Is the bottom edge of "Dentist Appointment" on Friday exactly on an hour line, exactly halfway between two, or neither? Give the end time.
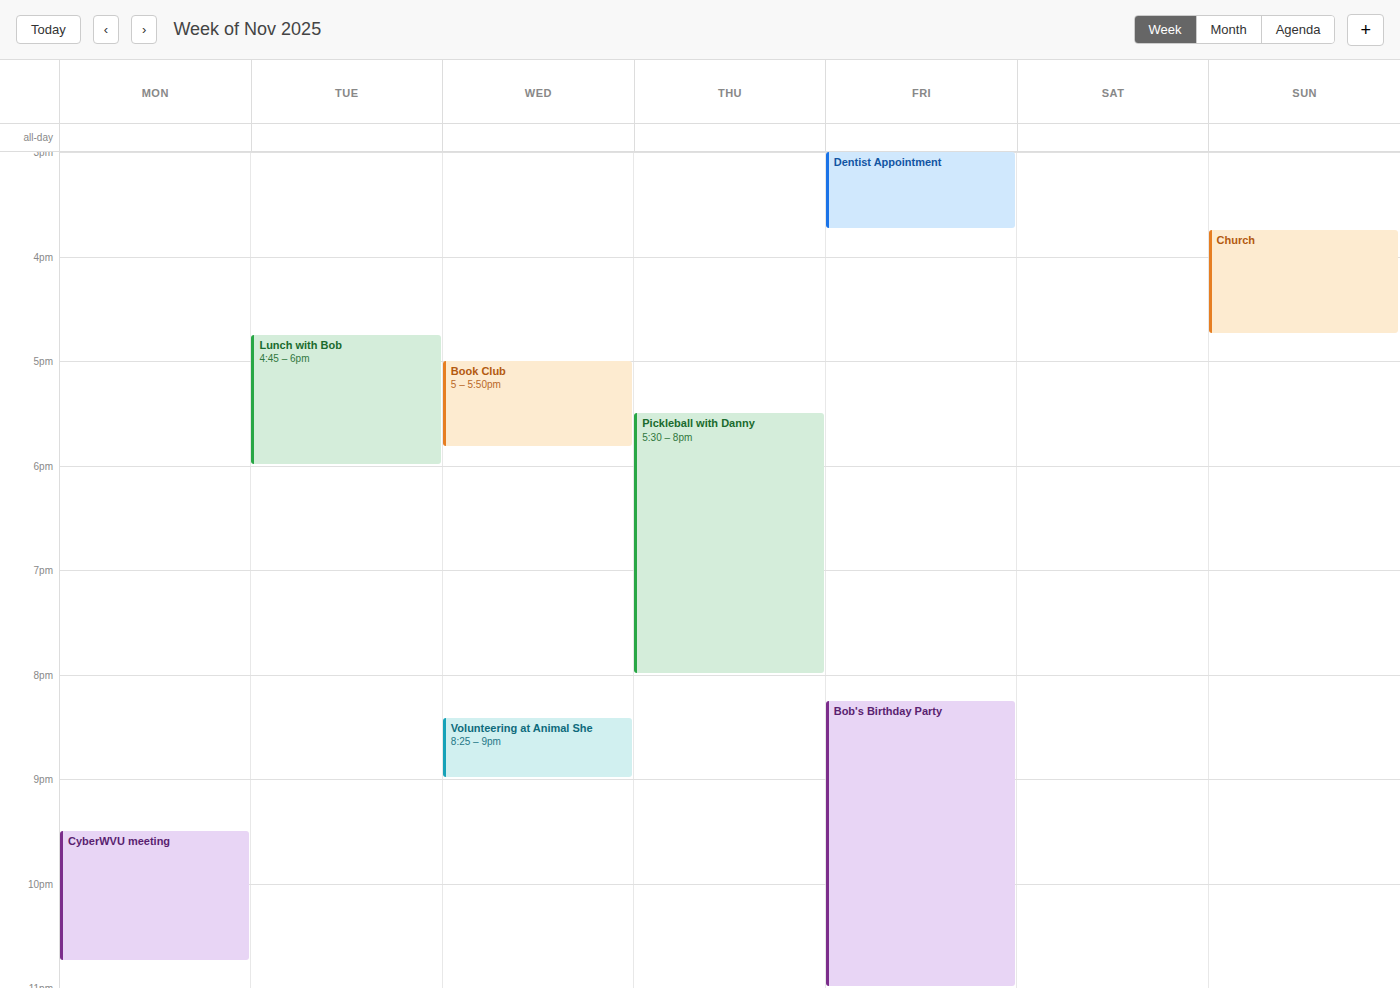
3:45 PM -- neither: three quarters of the way from the 3 PM line to the 4 PM line.